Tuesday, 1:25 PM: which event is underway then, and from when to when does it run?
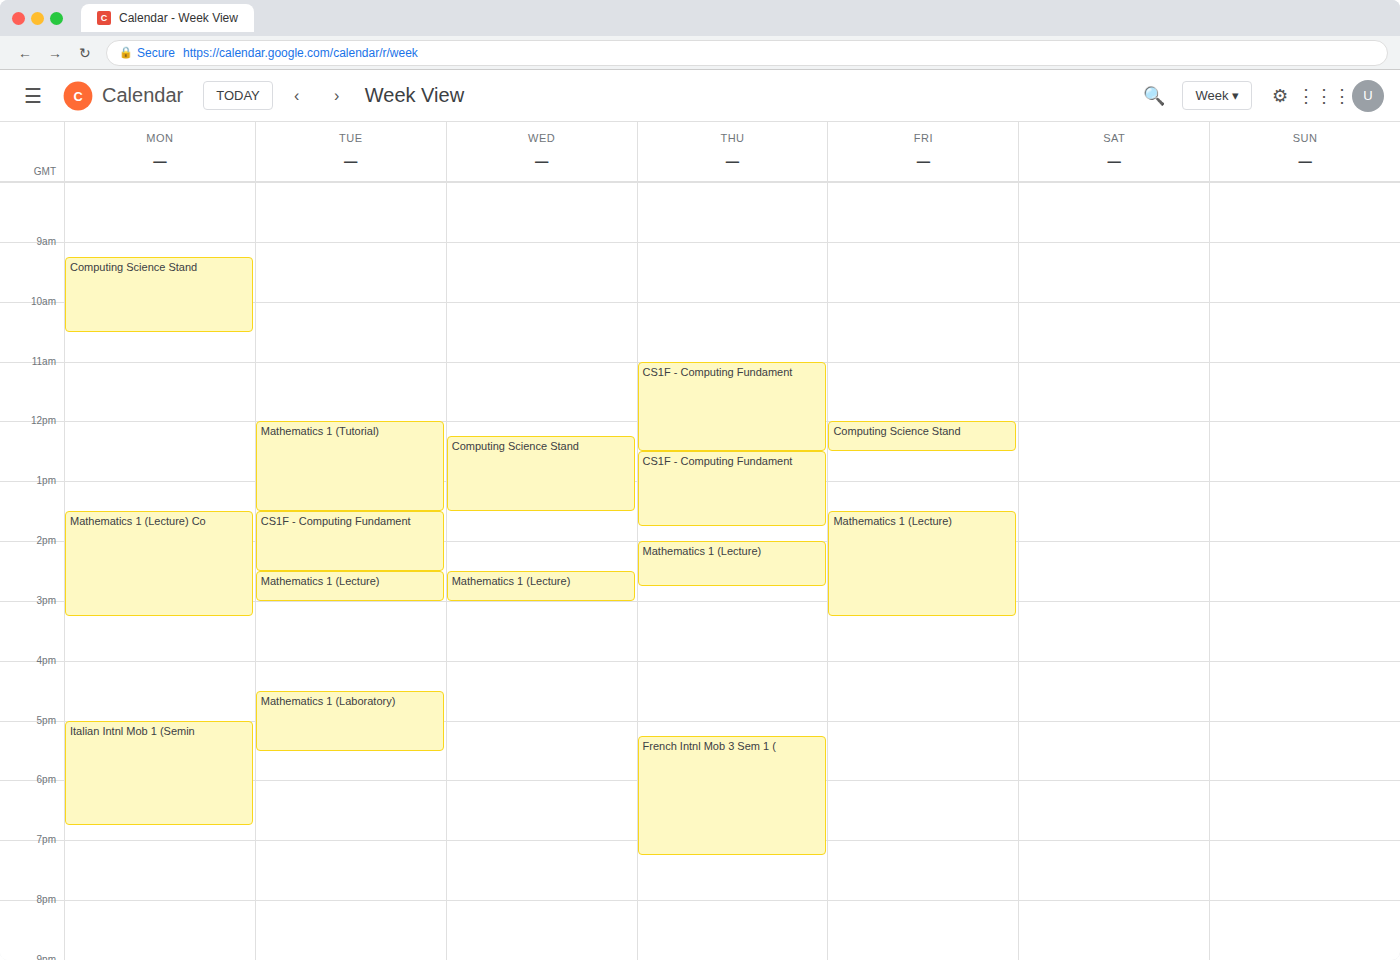
"Mathematics 1 (Tutorial)", 12:00 PM to 1:30 PM